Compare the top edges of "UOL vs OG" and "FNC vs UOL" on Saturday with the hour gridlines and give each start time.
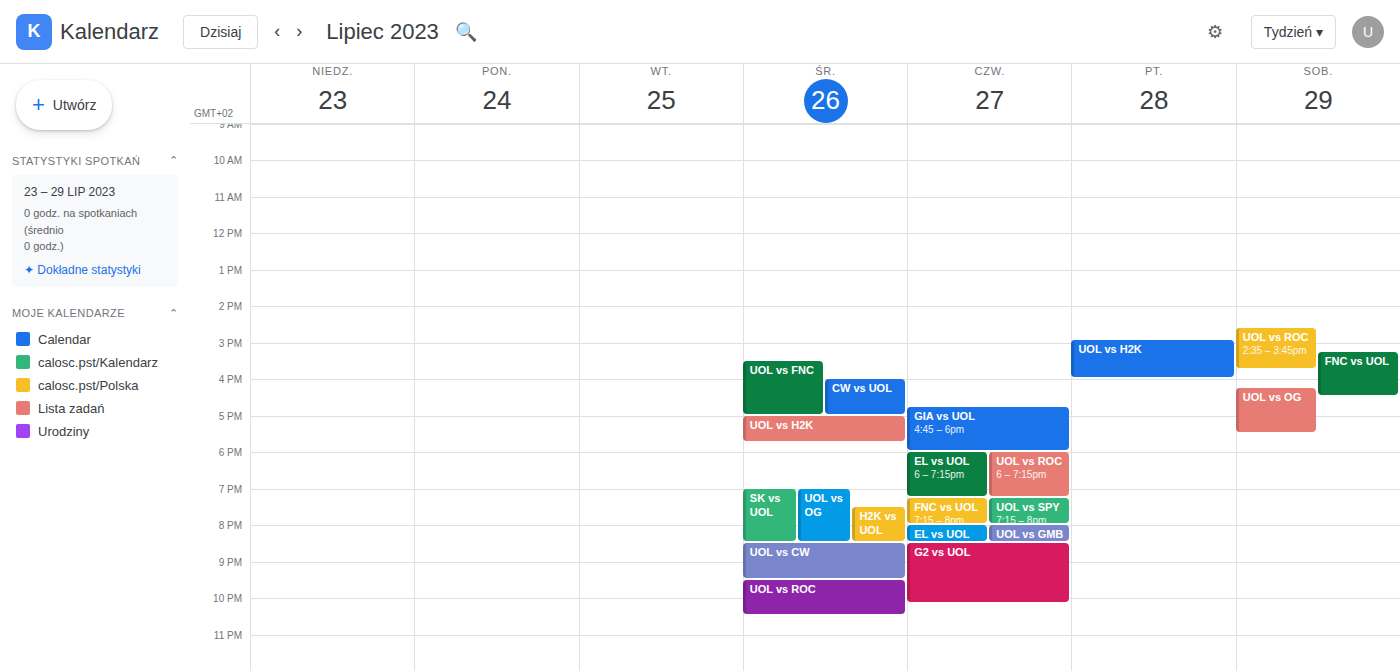
"UOL vs OG": 4:15 PM, neither: a quarter of the way from the 4 PM line to the 5 PM line. "FNC vs UOL": 3:15 PM, neither: a quarter of the way from the 3 PM line to the 4 PM line.